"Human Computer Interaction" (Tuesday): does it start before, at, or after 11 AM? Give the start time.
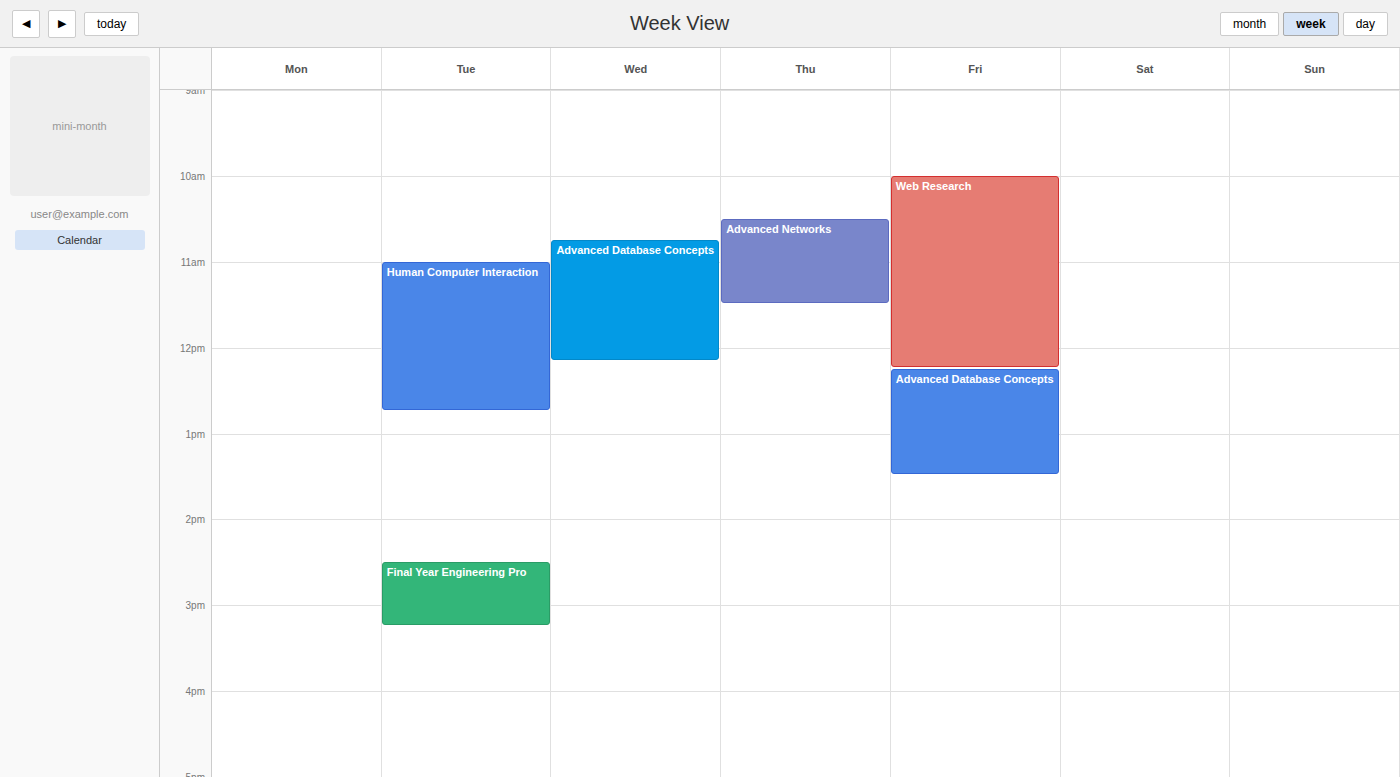
11:00 AM -- exactly at 11 AM, on the 11 AM line.